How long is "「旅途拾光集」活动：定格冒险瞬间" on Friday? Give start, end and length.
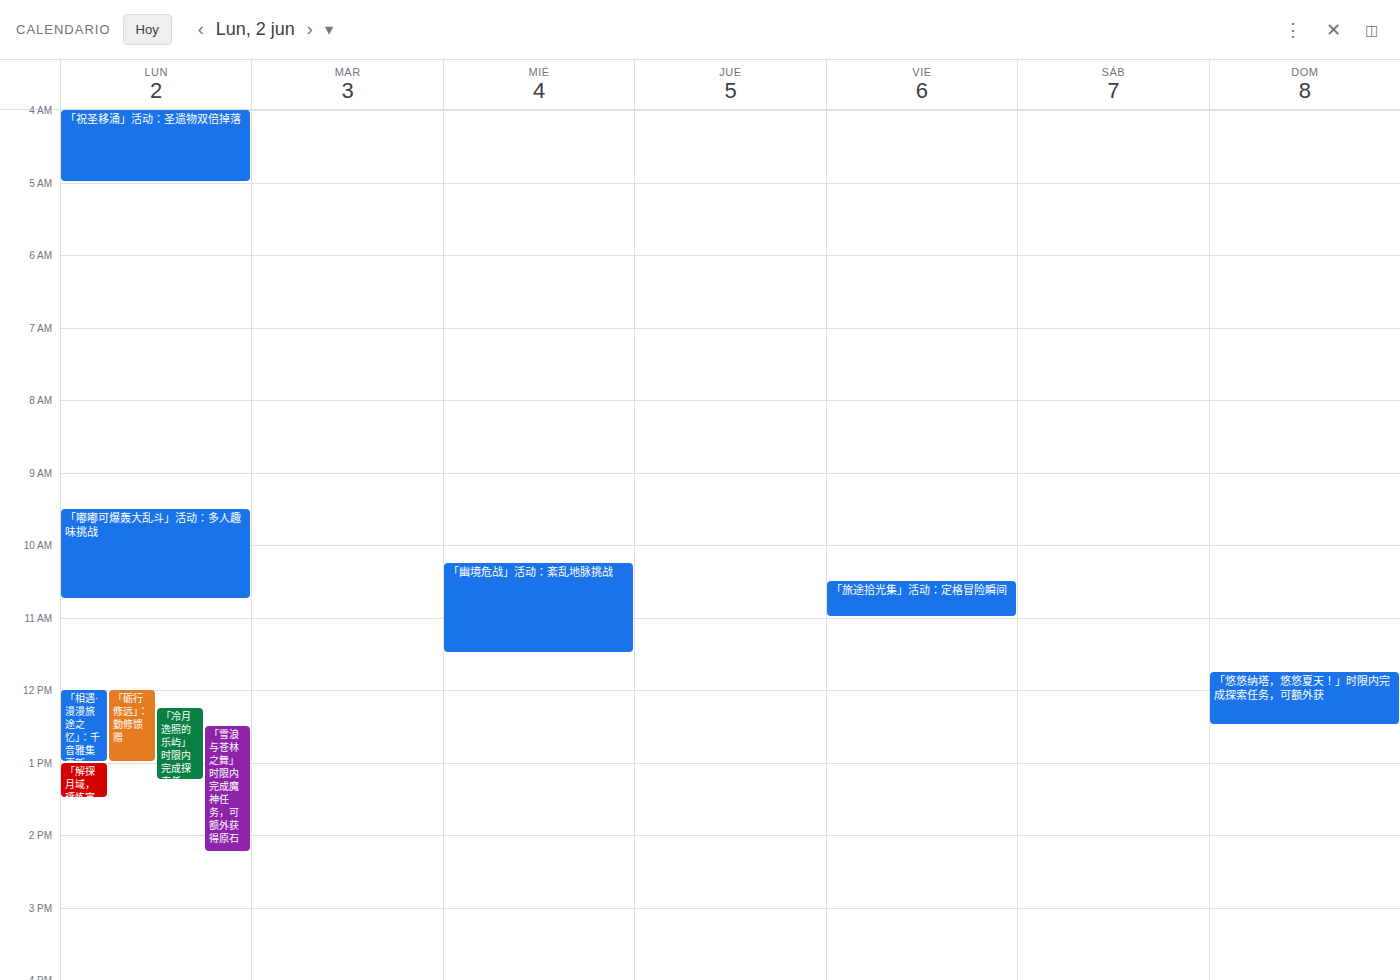
10:30 AM to 11:00 AM, 30 minutes